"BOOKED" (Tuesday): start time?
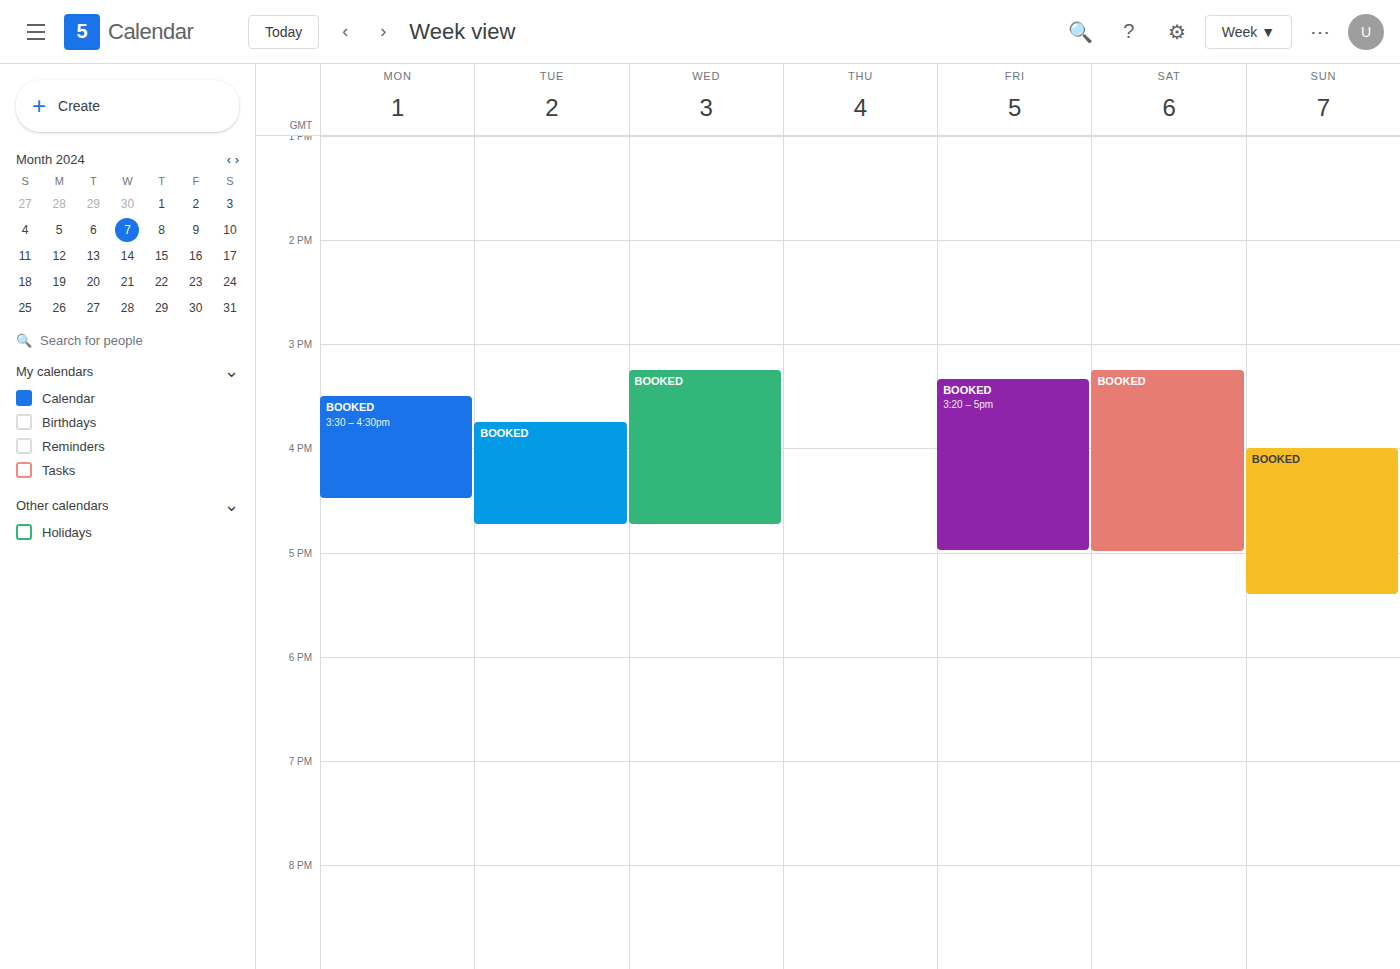
3:45 PM